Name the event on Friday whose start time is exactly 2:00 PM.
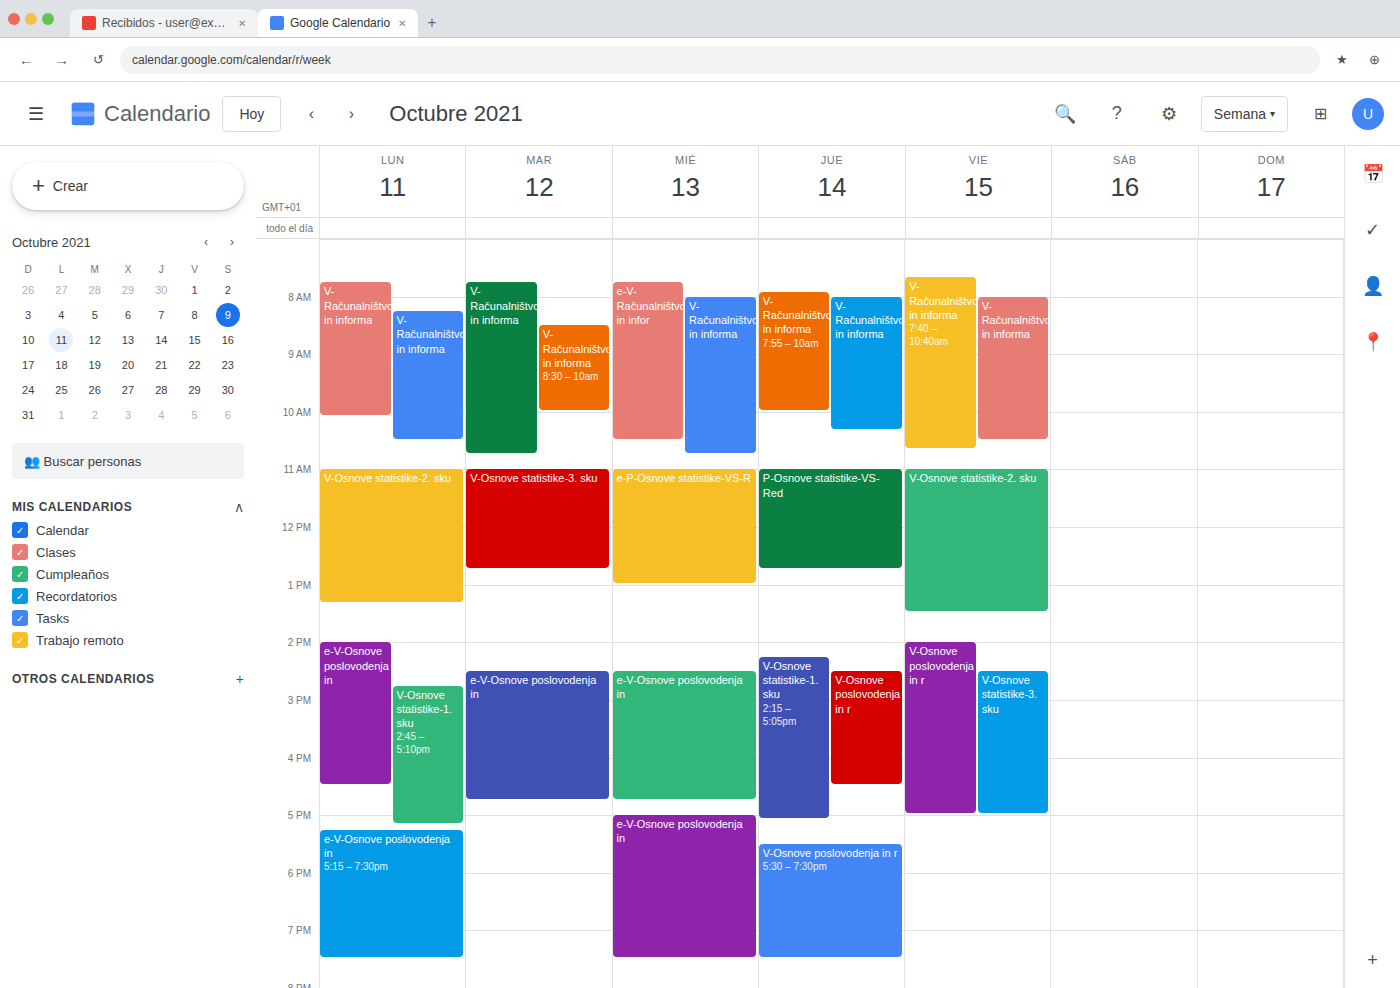
"V-Osnove poslovodenja in r"